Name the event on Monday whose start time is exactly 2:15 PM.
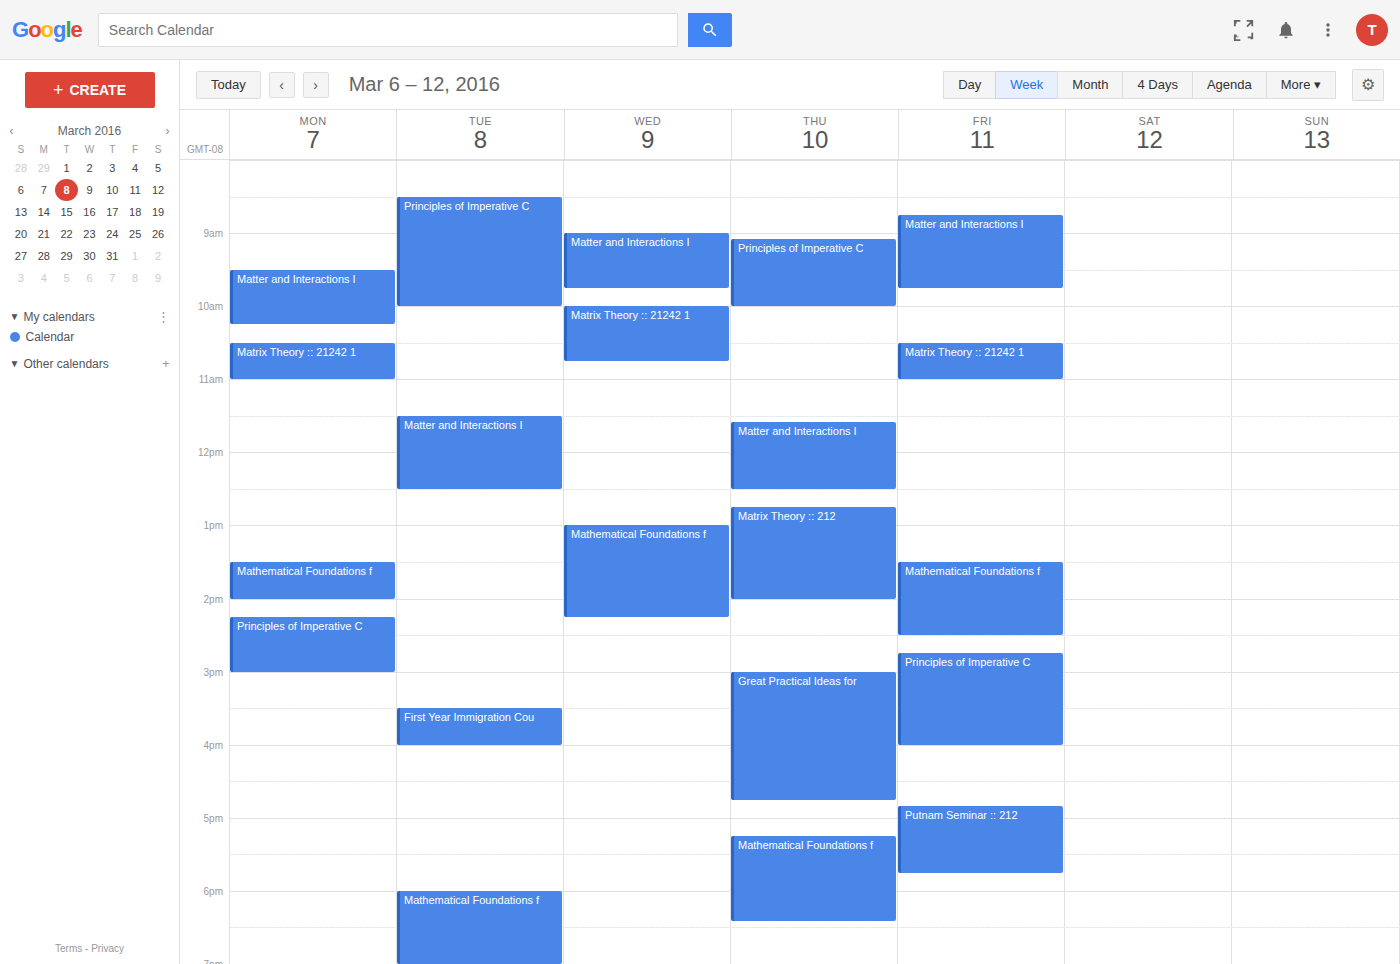
"Principles of Imperative C"